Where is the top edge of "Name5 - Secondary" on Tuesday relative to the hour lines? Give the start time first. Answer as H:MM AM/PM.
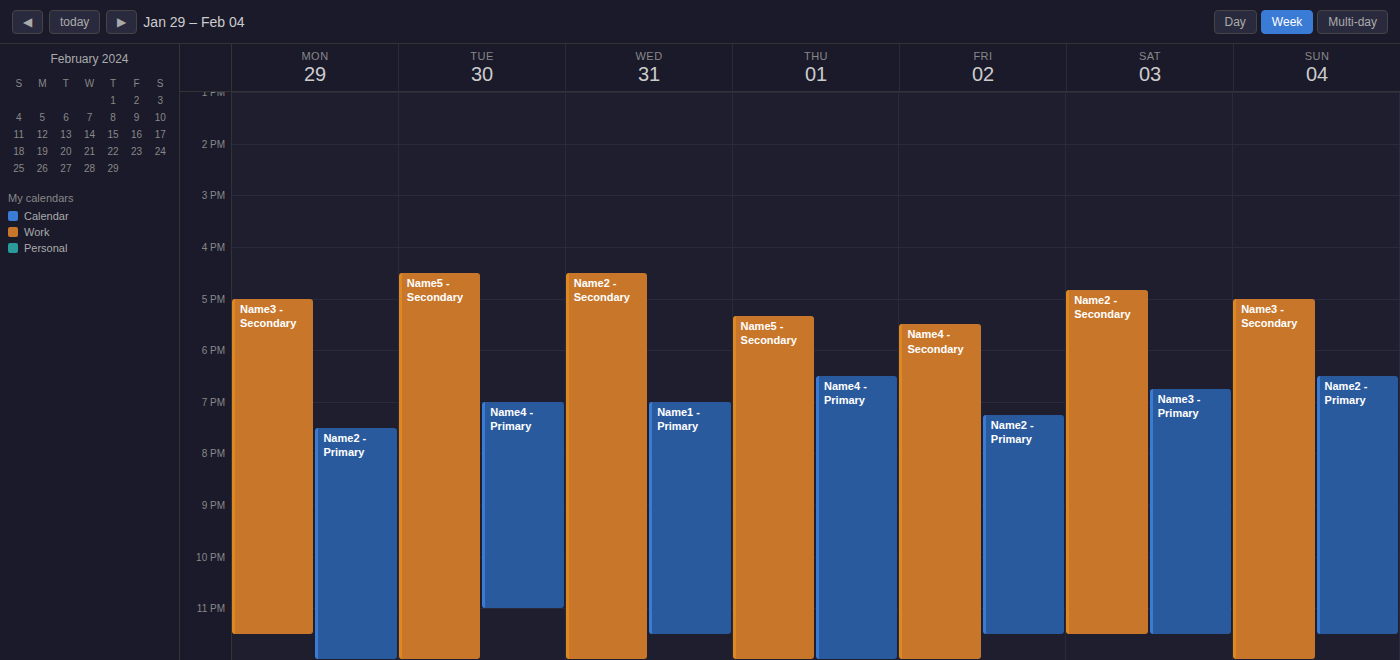
4:30 PM -- halfway between the 4 PM and 5 PM lines.